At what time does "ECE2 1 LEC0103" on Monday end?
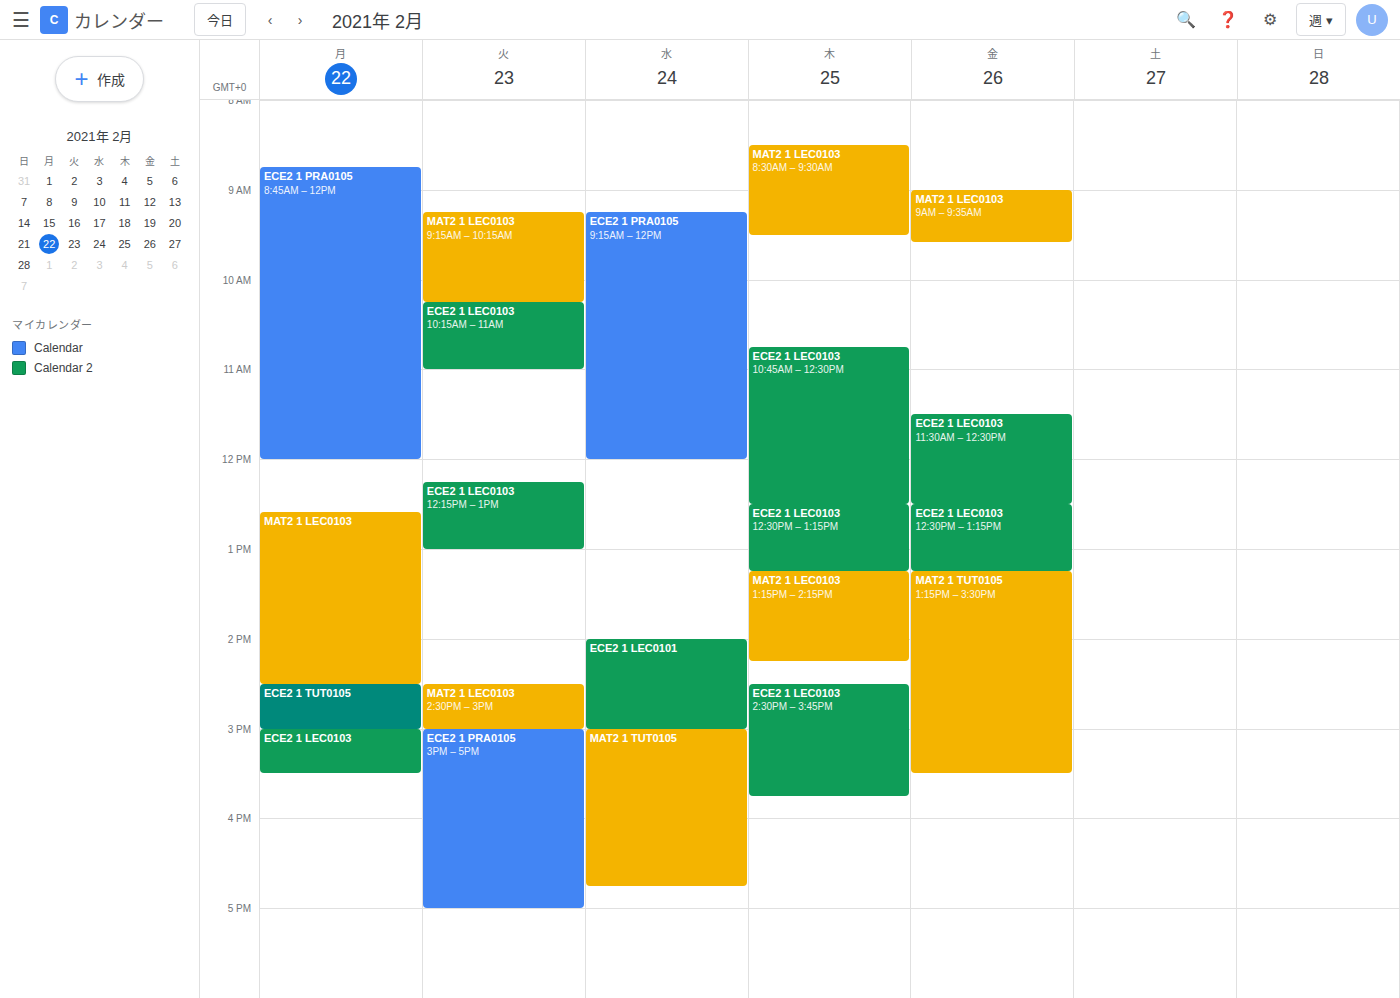
3:30 PM